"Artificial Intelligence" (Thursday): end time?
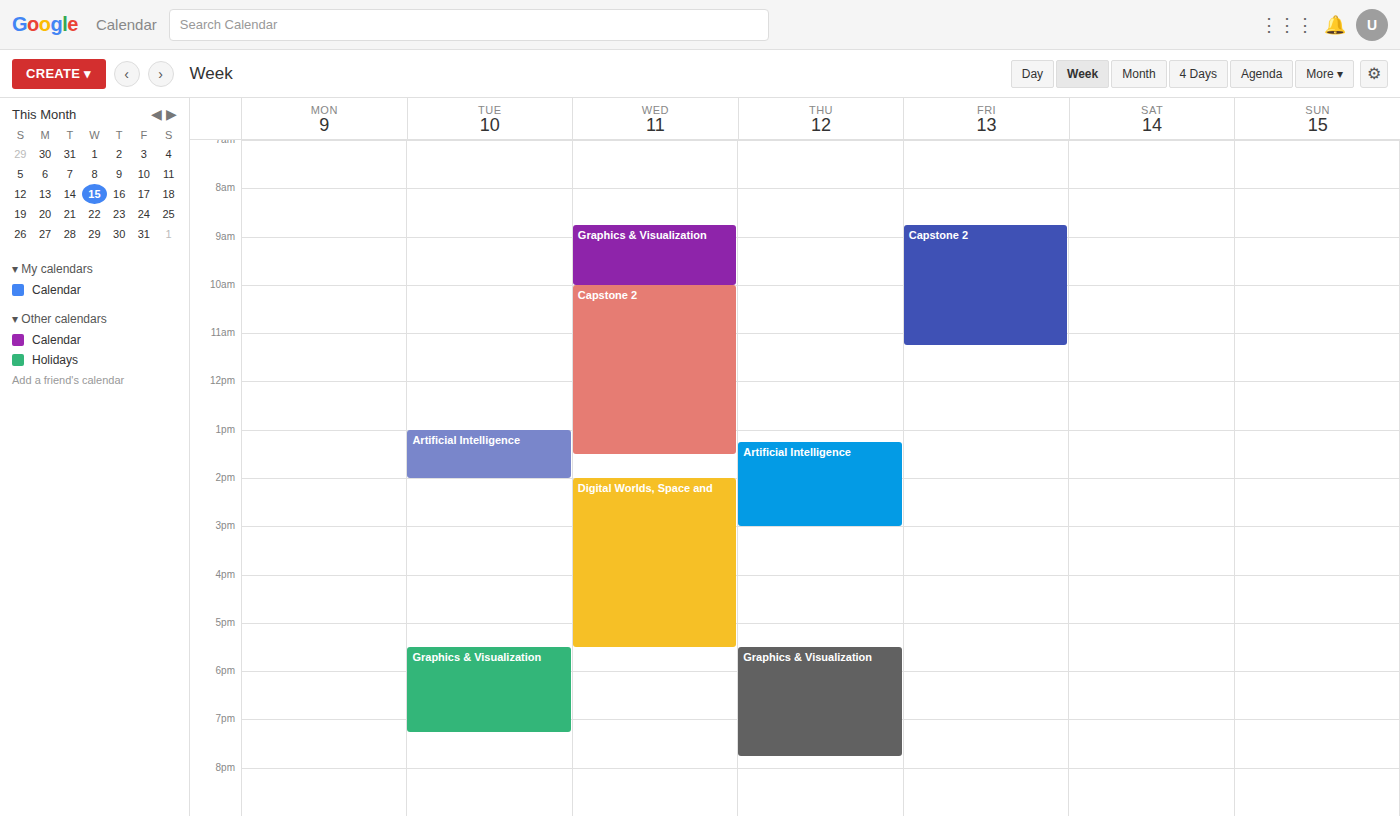
3:00 PM